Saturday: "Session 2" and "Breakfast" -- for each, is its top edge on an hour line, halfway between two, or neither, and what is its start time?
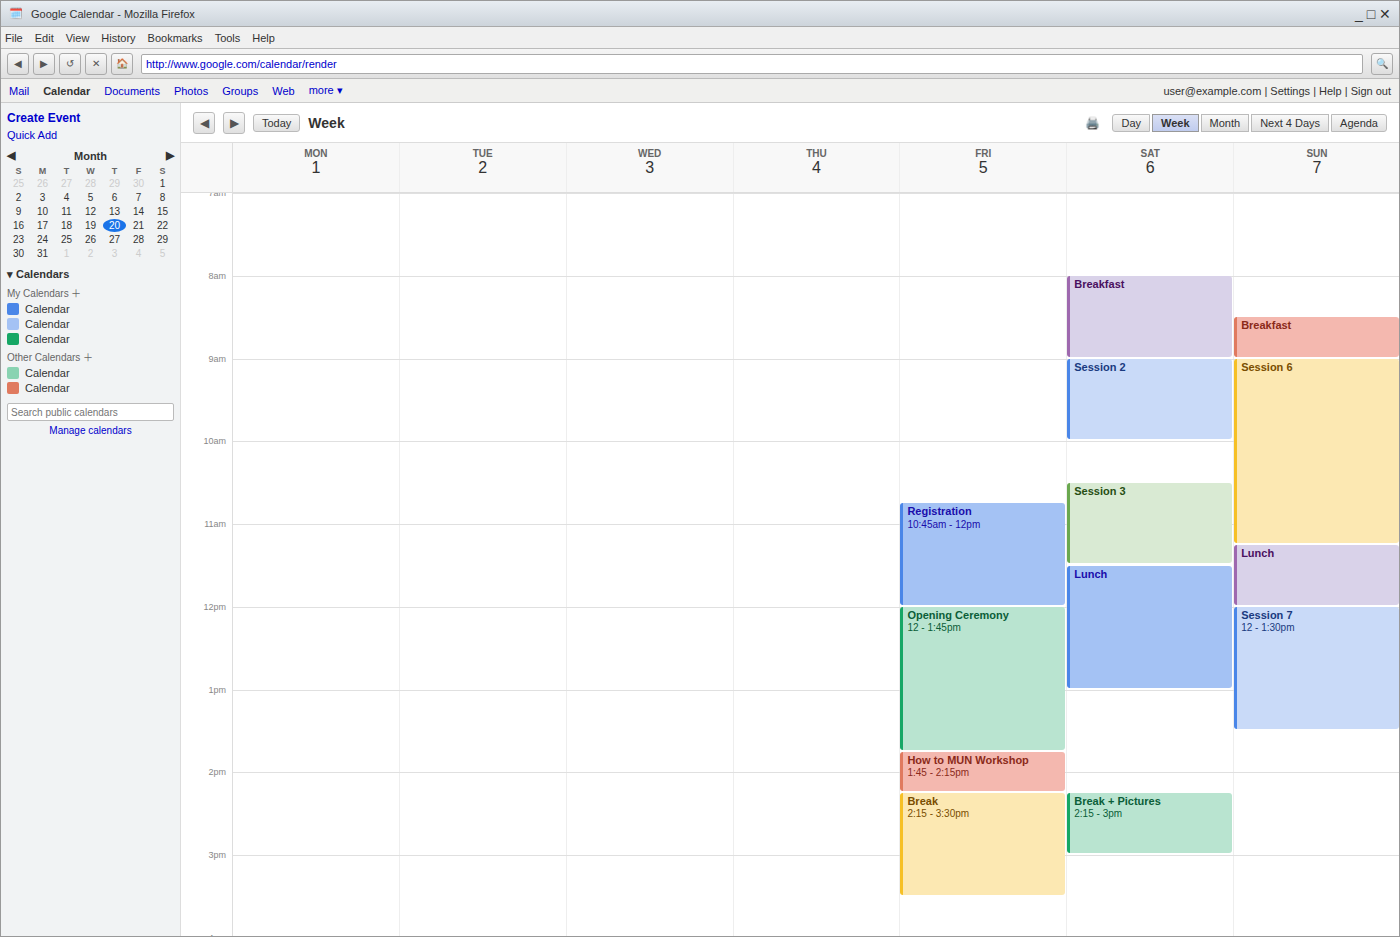
"Session 2": 9:00 AM, exactly on the 9 AM line. "Breakfast": 8:00 AM, exactly on the 8 AM line.